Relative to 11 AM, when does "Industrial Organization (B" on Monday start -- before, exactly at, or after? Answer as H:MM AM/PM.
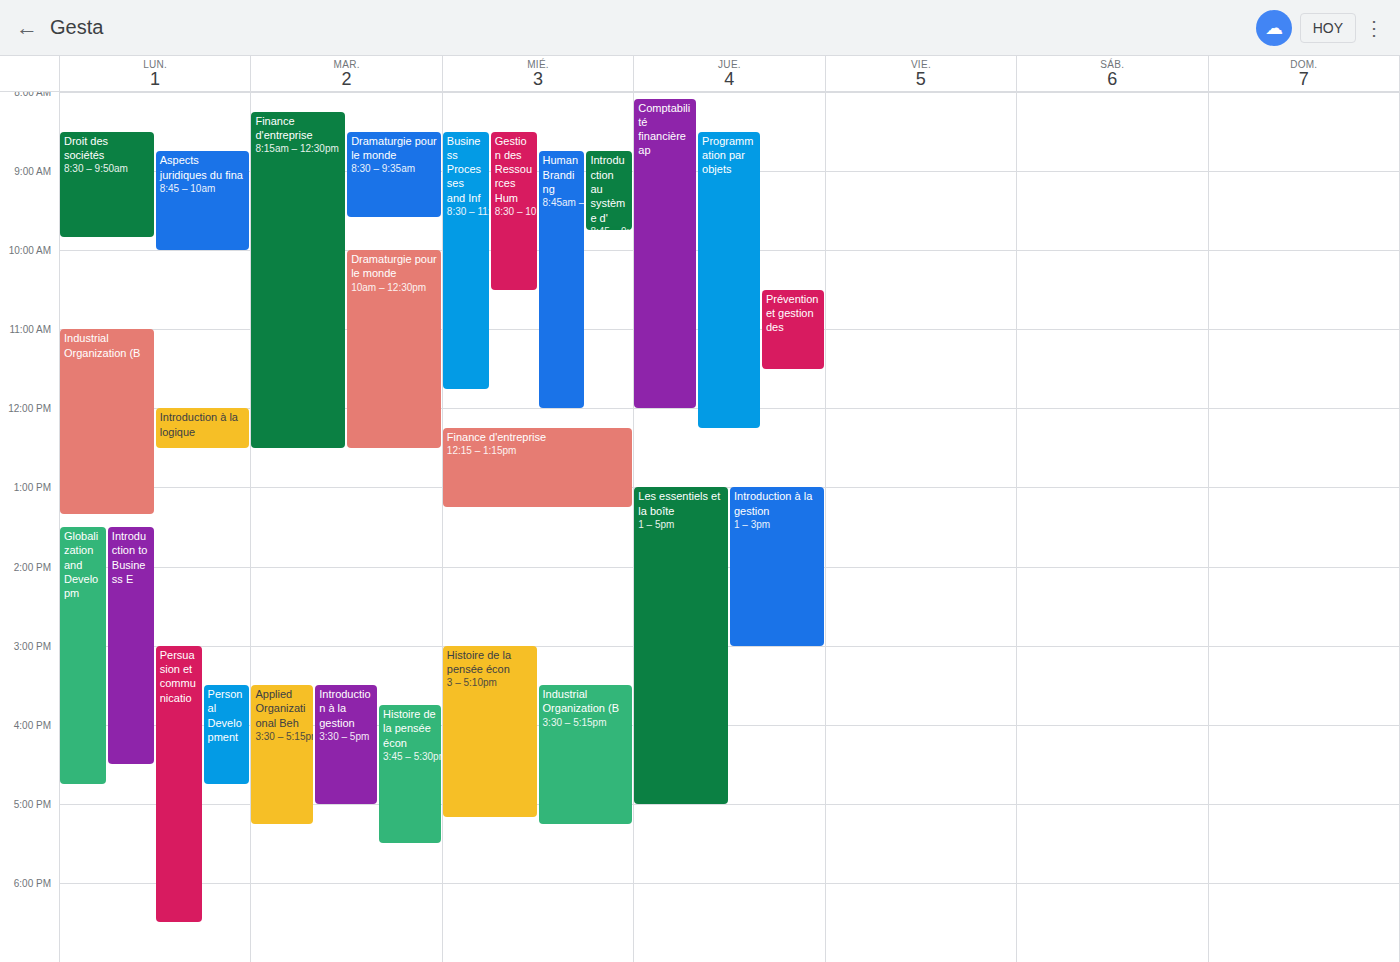
11:00 AM -- exactly at 11 AM, on the 11 AM line.